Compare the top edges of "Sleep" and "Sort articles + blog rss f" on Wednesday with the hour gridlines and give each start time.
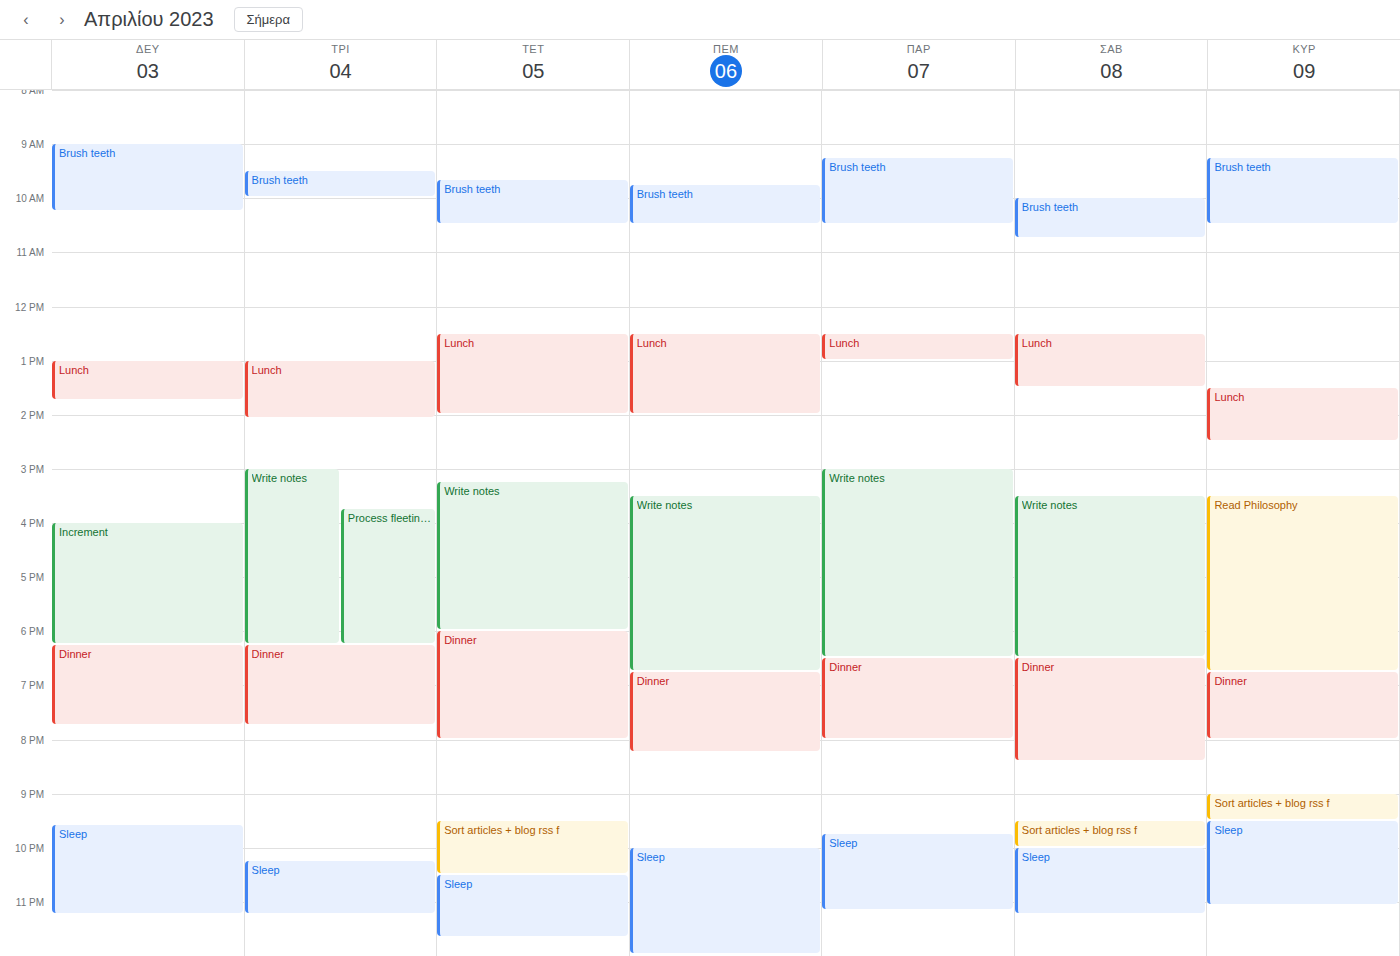
"Sleep": 10:30 PM, halfway between the 10 PM and 11 PM lines. "Sort articles + blog rss f": 9:30 PM, halfway between the 9 PM and 10 PM lines.